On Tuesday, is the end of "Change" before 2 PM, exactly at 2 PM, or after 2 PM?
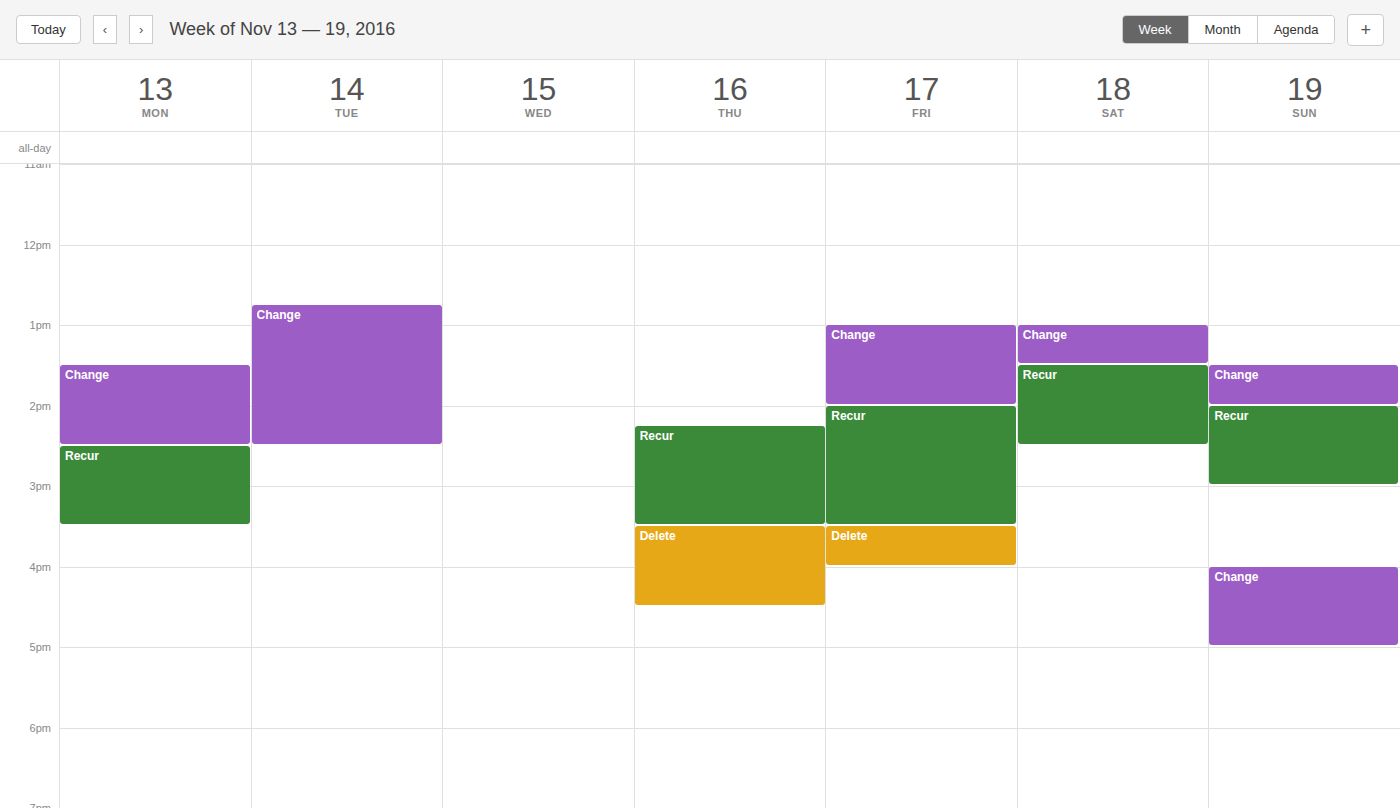
2:30 PM -- after 2 PM, 30 minutes below the 2 PM line.